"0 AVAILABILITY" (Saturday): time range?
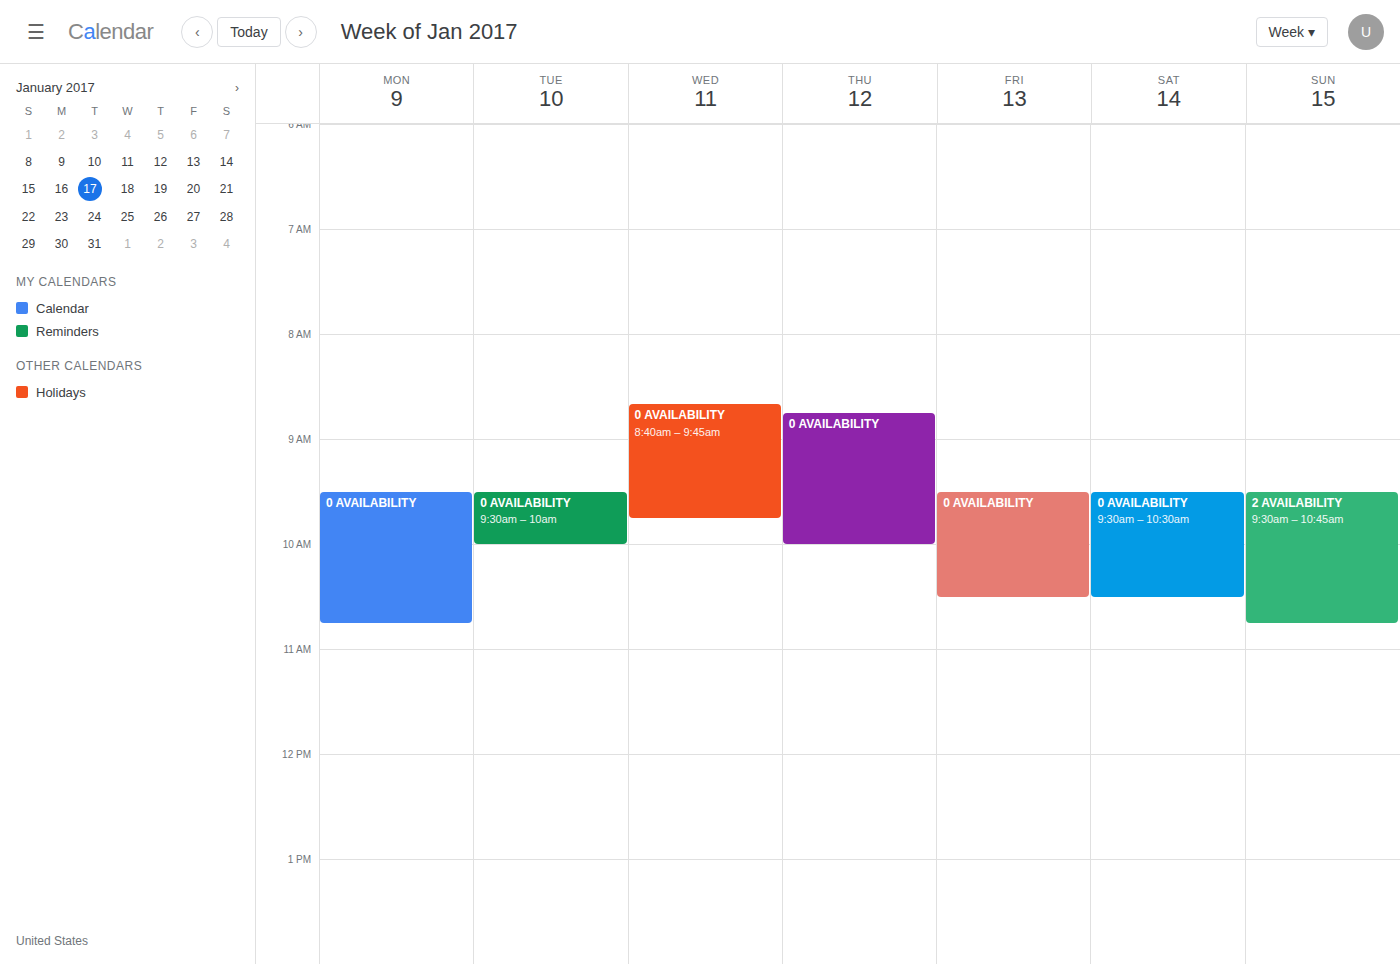
9:30 AM to 10:30 AM